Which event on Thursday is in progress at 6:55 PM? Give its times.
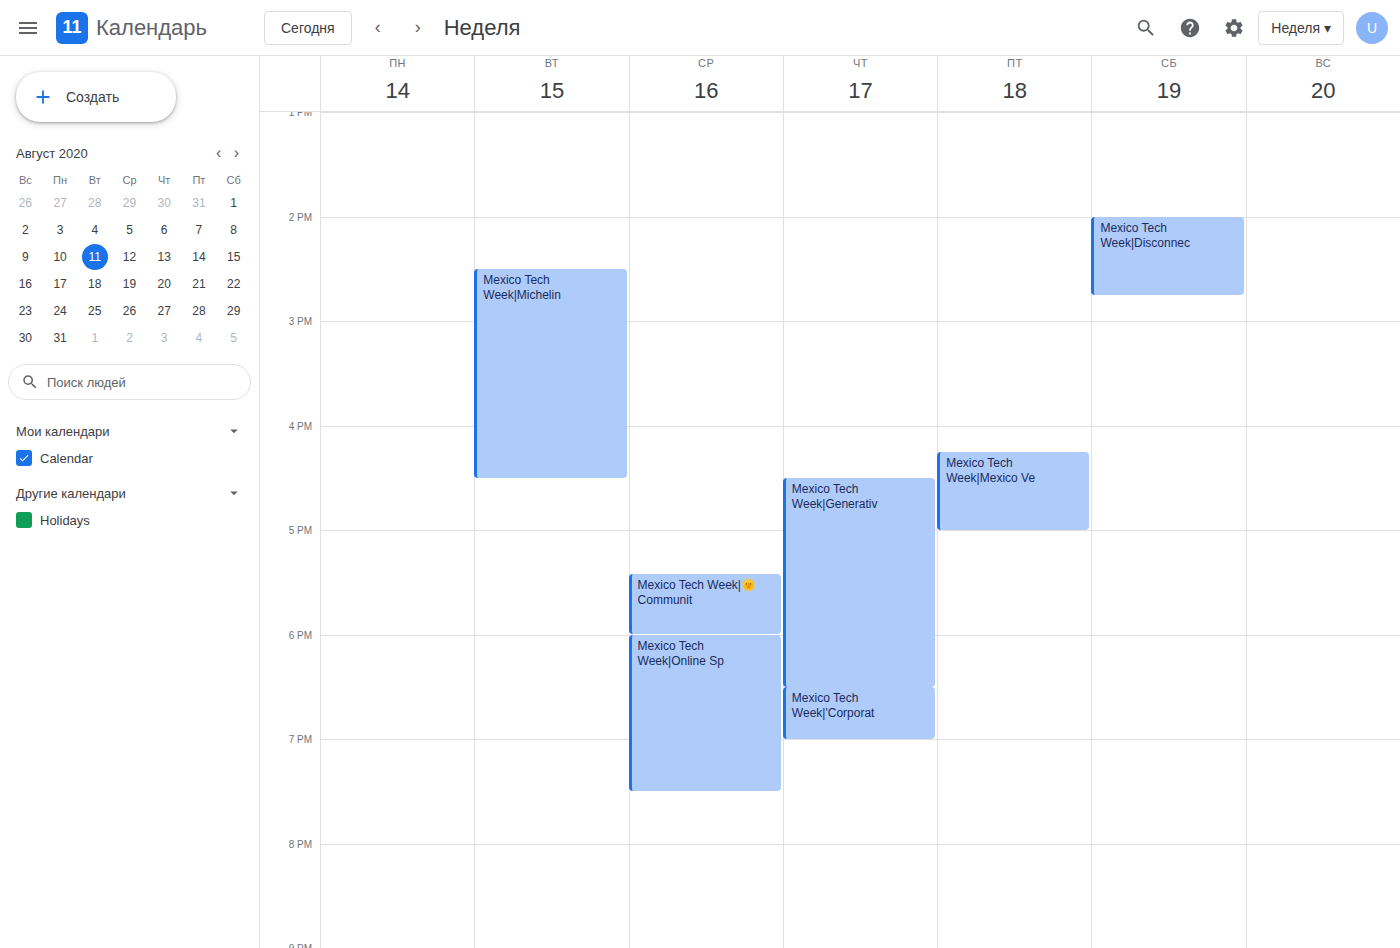
"Mexico Tech Week|'Corporat", 6:30 PM to 7:00 PM